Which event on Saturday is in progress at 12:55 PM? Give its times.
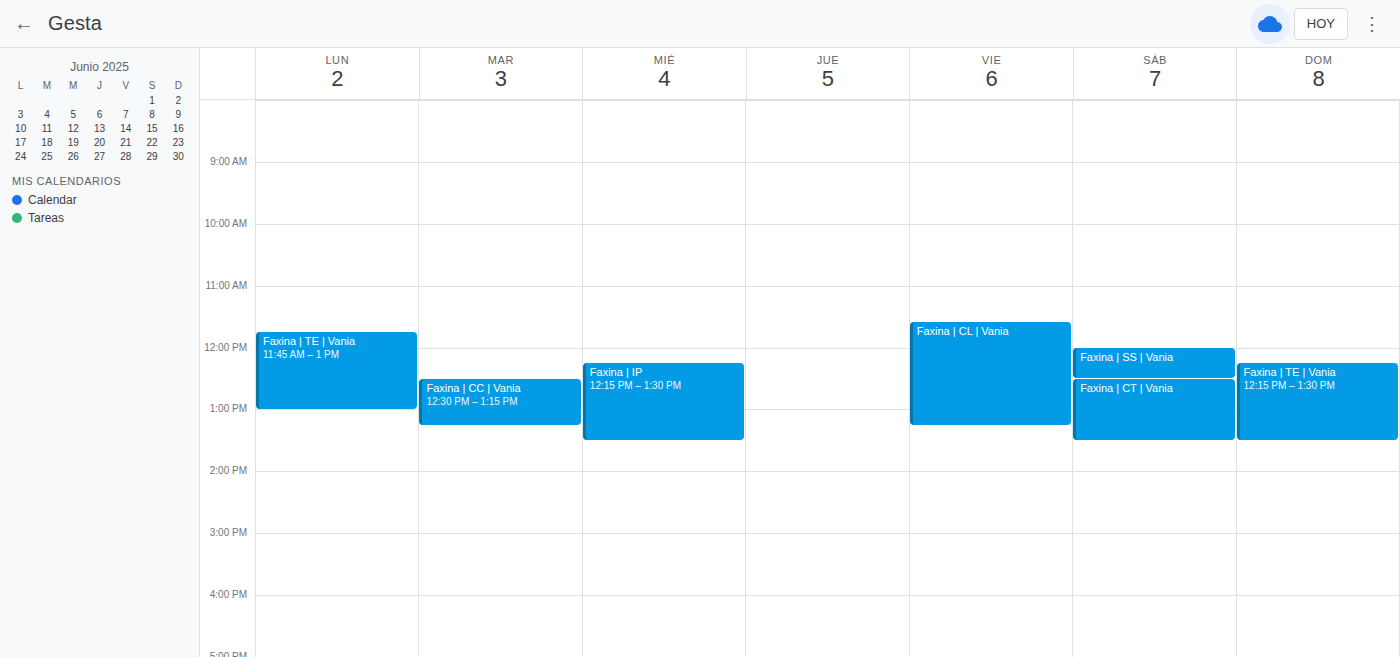
"Faxina | CT | Vania", 12:30 PM to 1:30 PM